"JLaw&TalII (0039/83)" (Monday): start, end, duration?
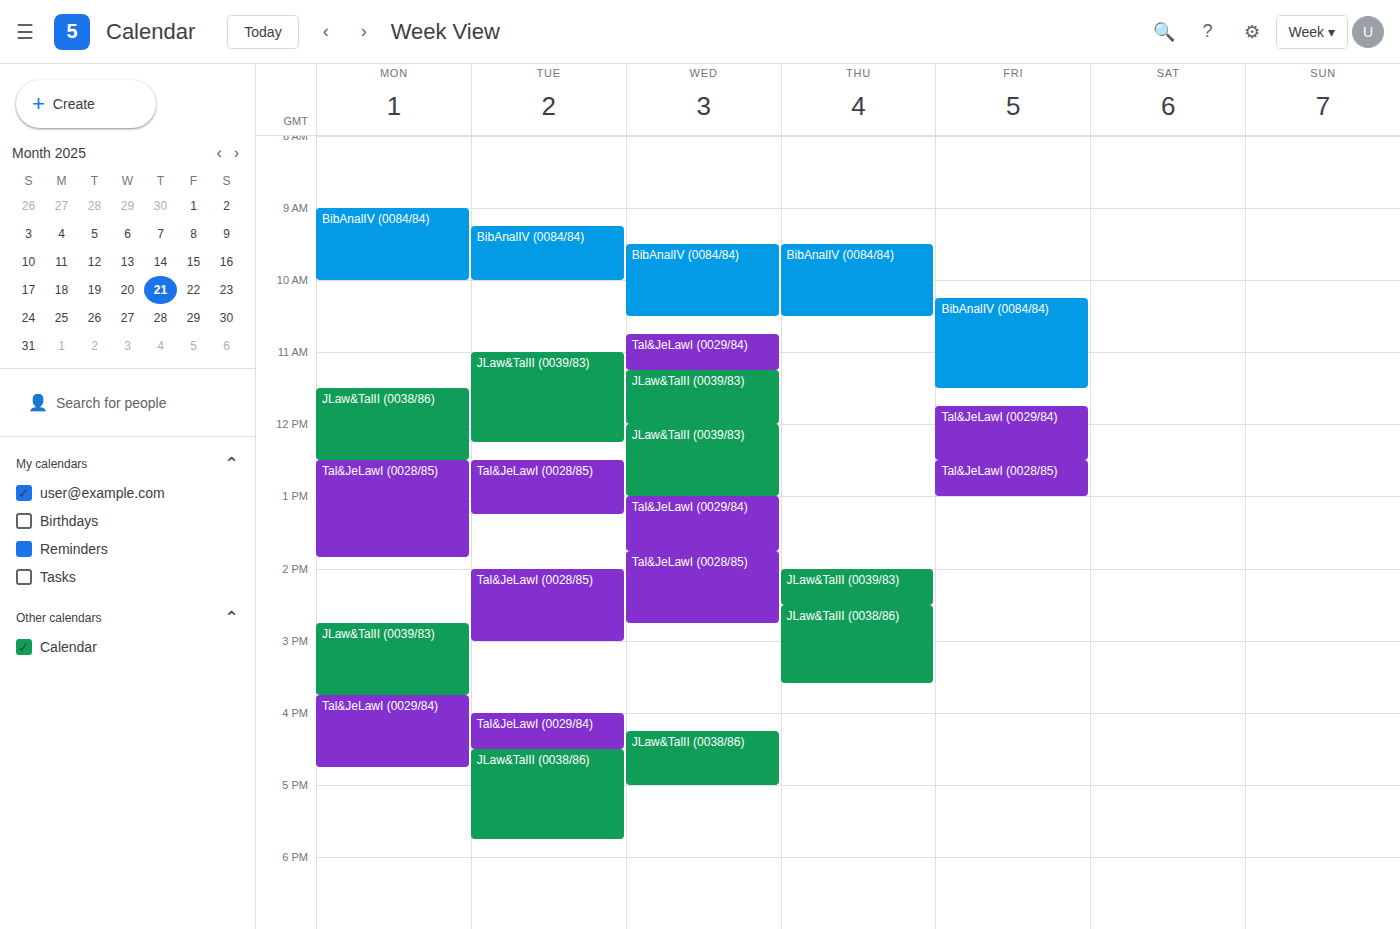
2:45 PM to 3:45 PM, 1 hour